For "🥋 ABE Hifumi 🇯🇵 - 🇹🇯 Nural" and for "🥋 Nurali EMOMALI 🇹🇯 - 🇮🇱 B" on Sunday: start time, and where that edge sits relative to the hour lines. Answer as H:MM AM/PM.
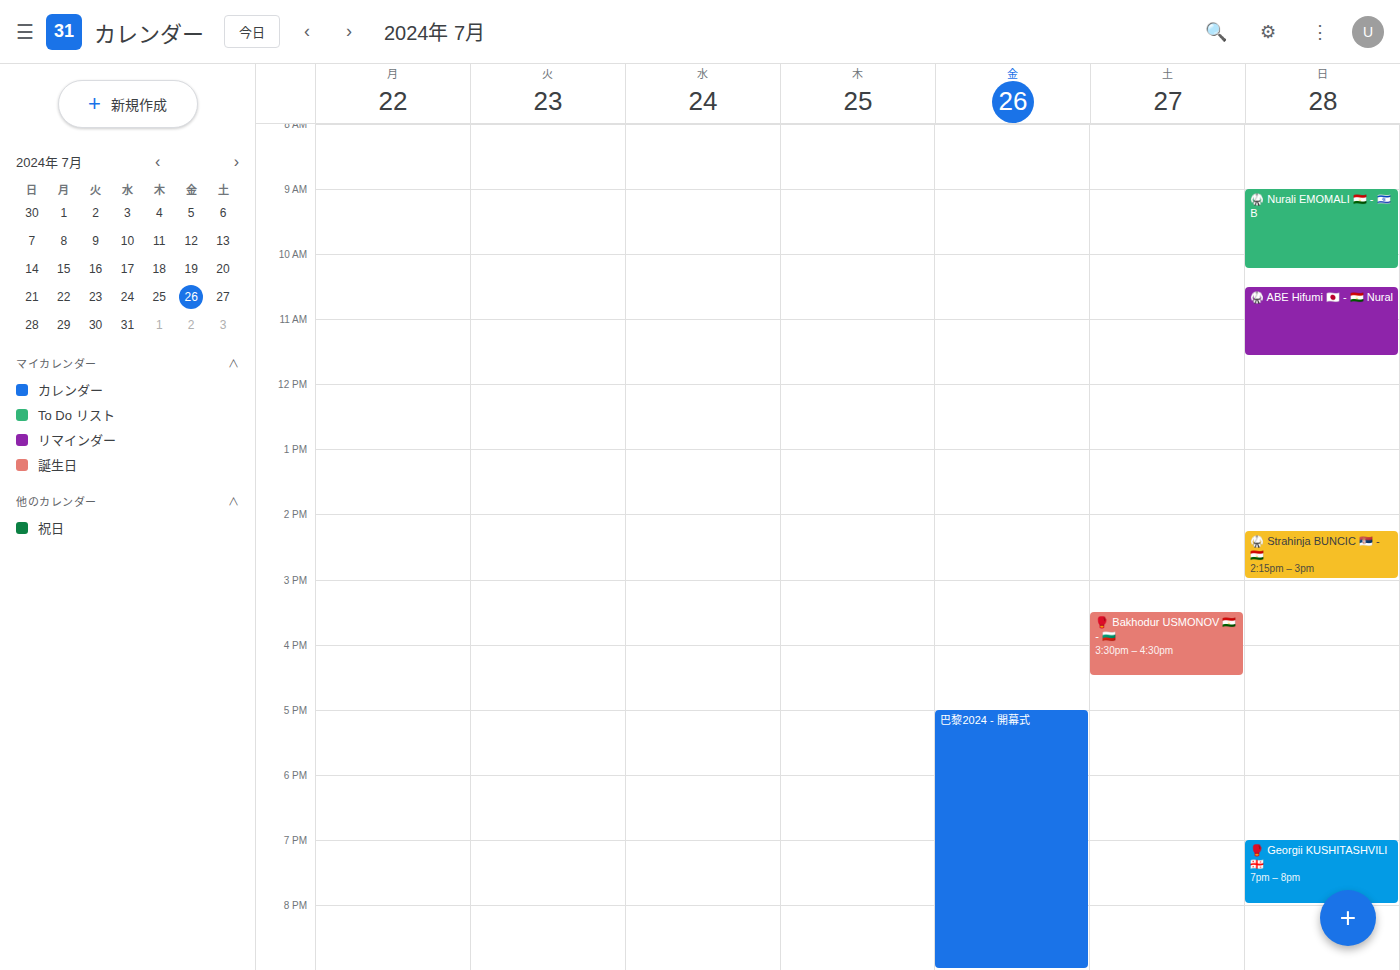
"🥋 ABE Hifumi 🇯🇵 - 🇹🇯 Nural": 10:30 AM, halfway between the 10 AM and 11 AM lines. "🥋 Nurali EMOMALI 🇹🇯 - 🇮🇱 B": 9:00 AM, exactly on the 9 AM line.